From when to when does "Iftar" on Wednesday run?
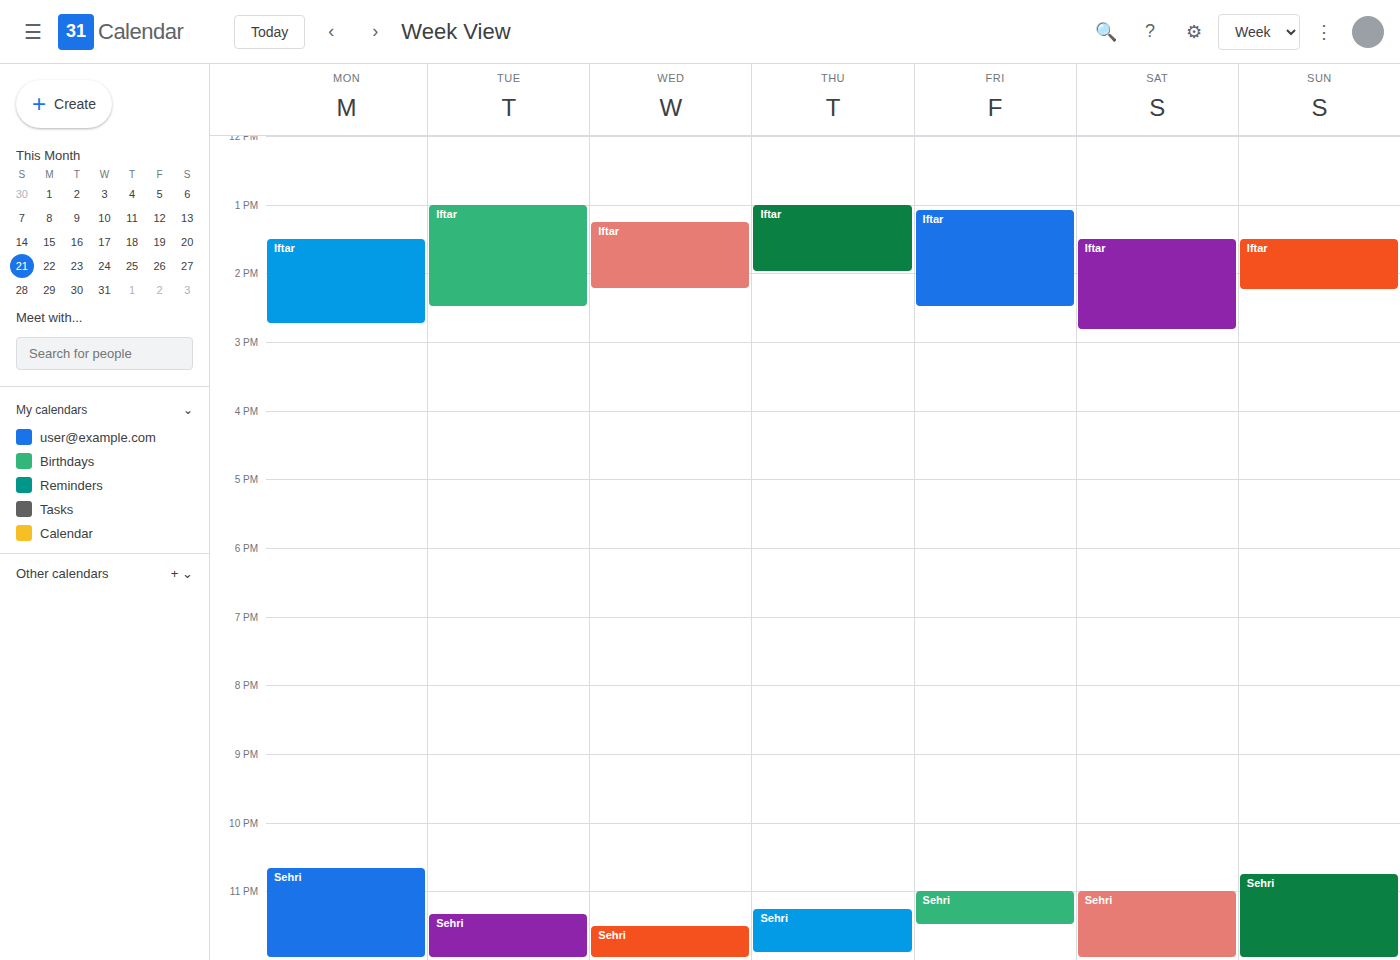
1:15 PM to 2:15 PM